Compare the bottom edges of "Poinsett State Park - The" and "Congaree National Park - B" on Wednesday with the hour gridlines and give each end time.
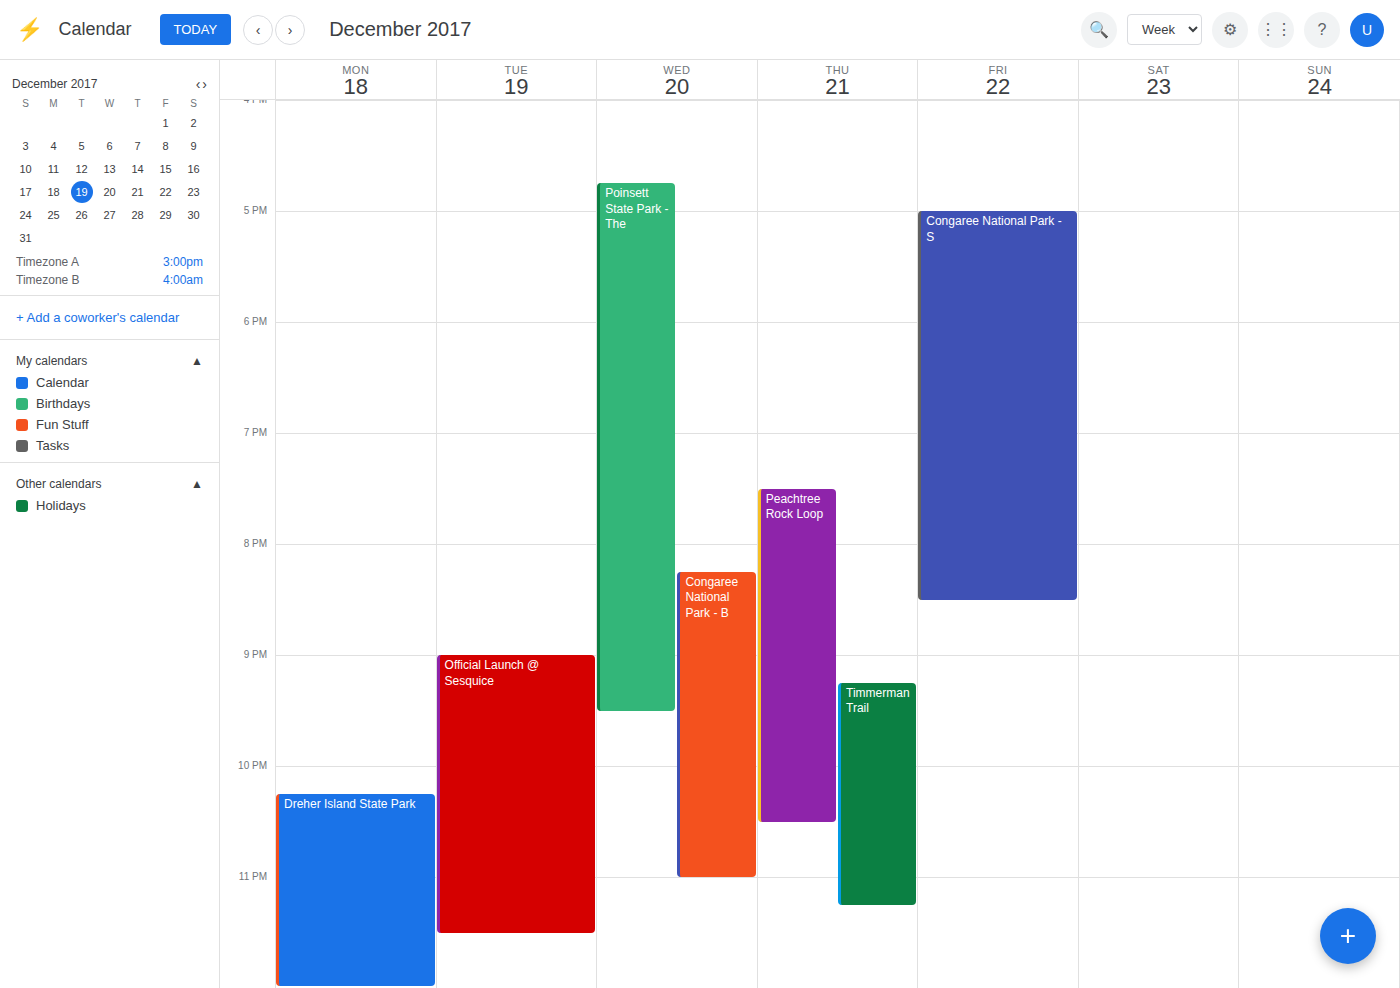
"Poinsett State Park - The": 21:30, halfway between the 21:00 and 22:00 lines. "Congaree National Park - B": 23:00, exactly on the 23:00 line.